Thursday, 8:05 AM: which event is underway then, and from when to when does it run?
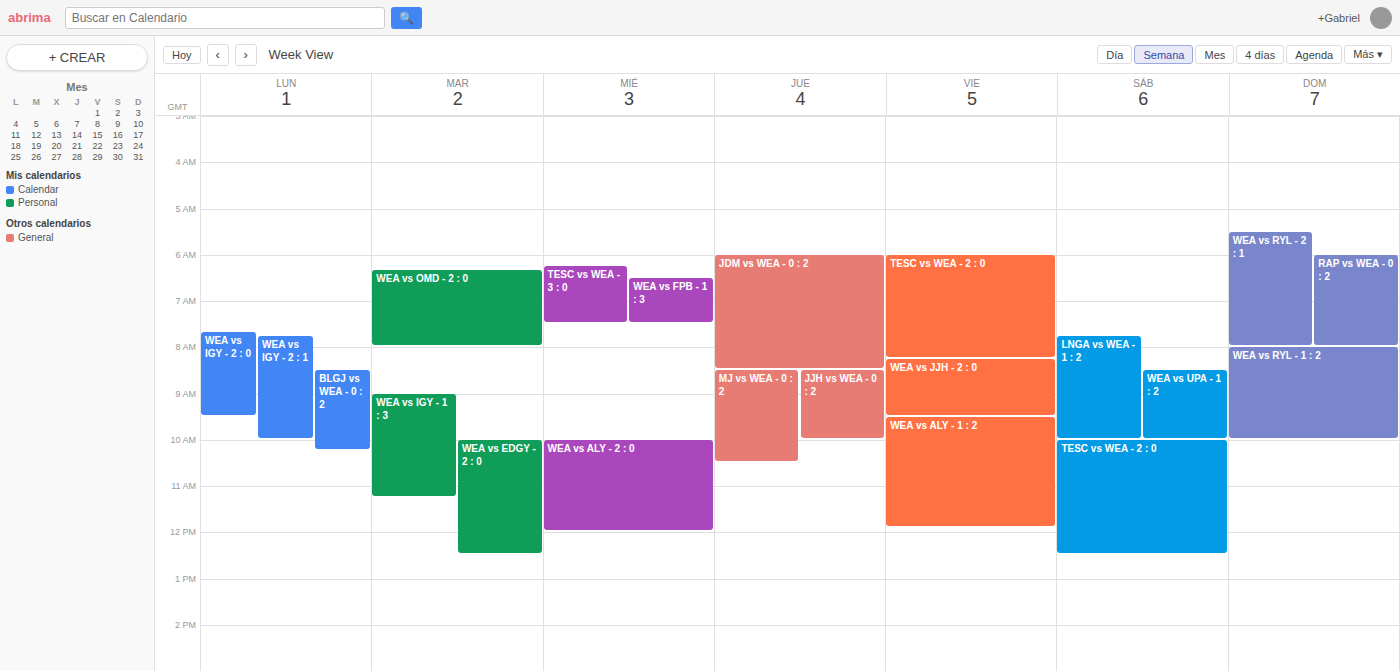
"JDM vs WEA - 0 : 2", 6:00 AM to 8:30 AM